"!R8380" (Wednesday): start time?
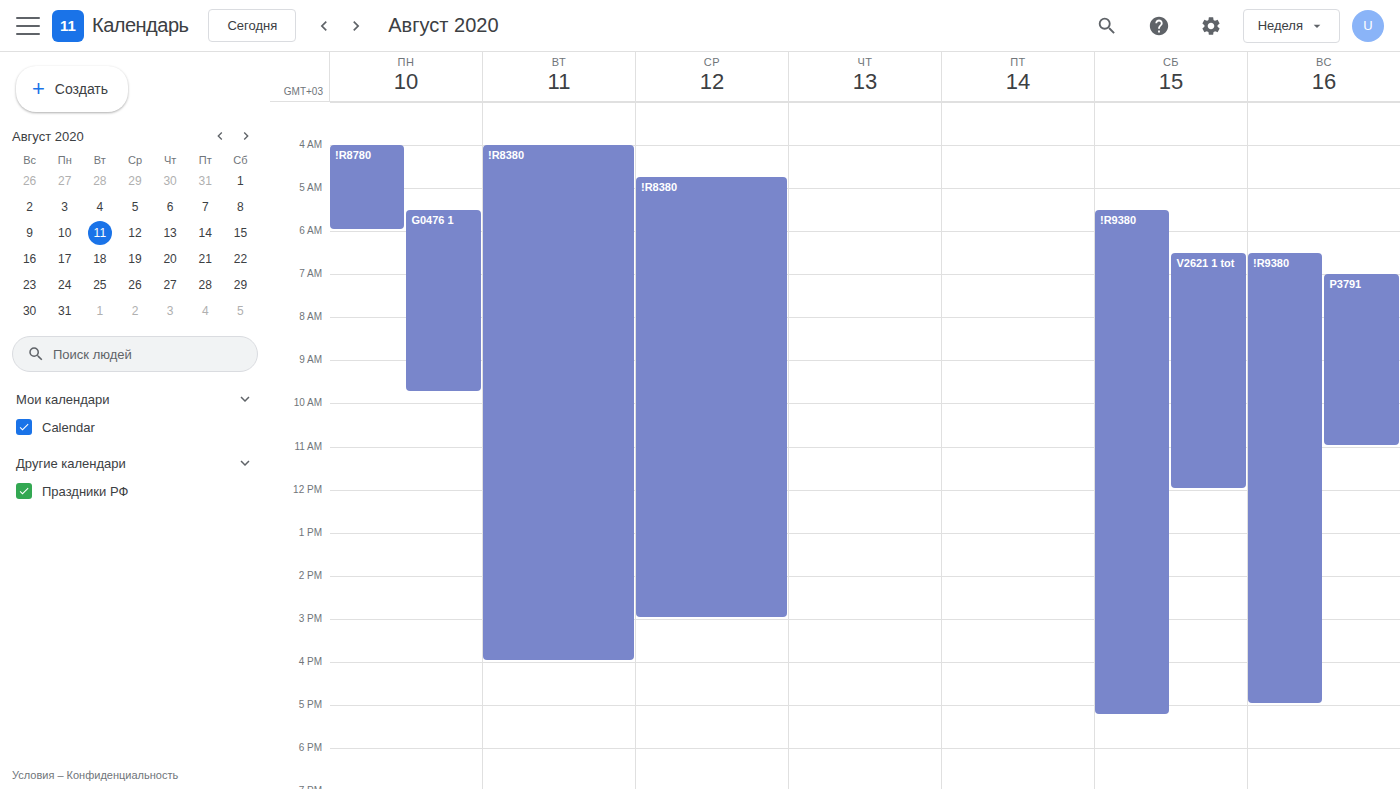
04:45